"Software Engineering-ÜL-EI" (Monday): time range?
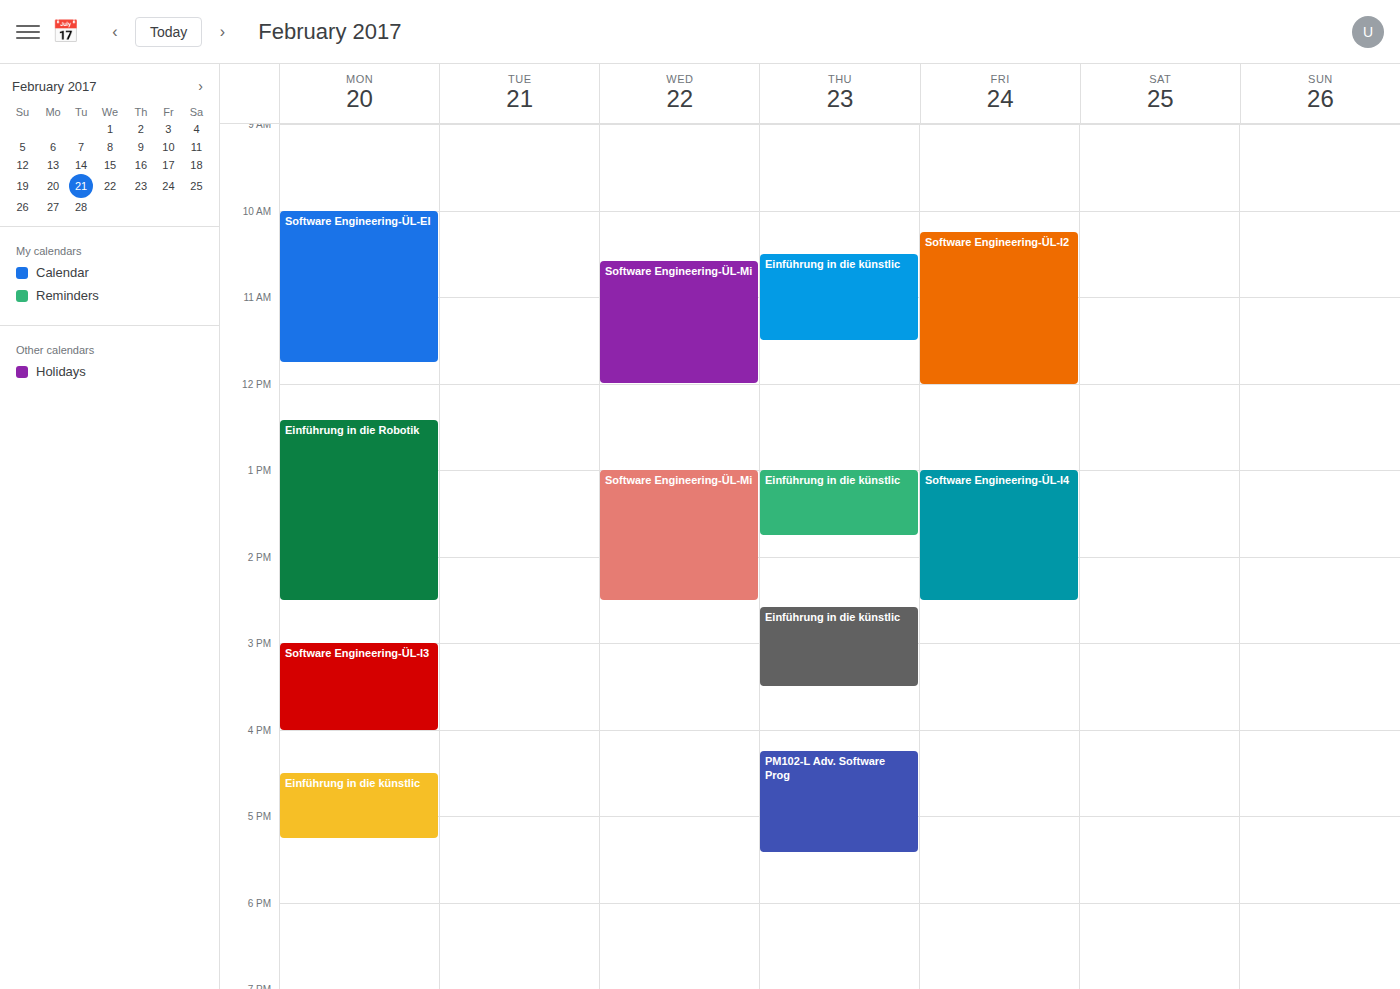
10:00 AM to 11:45 AM